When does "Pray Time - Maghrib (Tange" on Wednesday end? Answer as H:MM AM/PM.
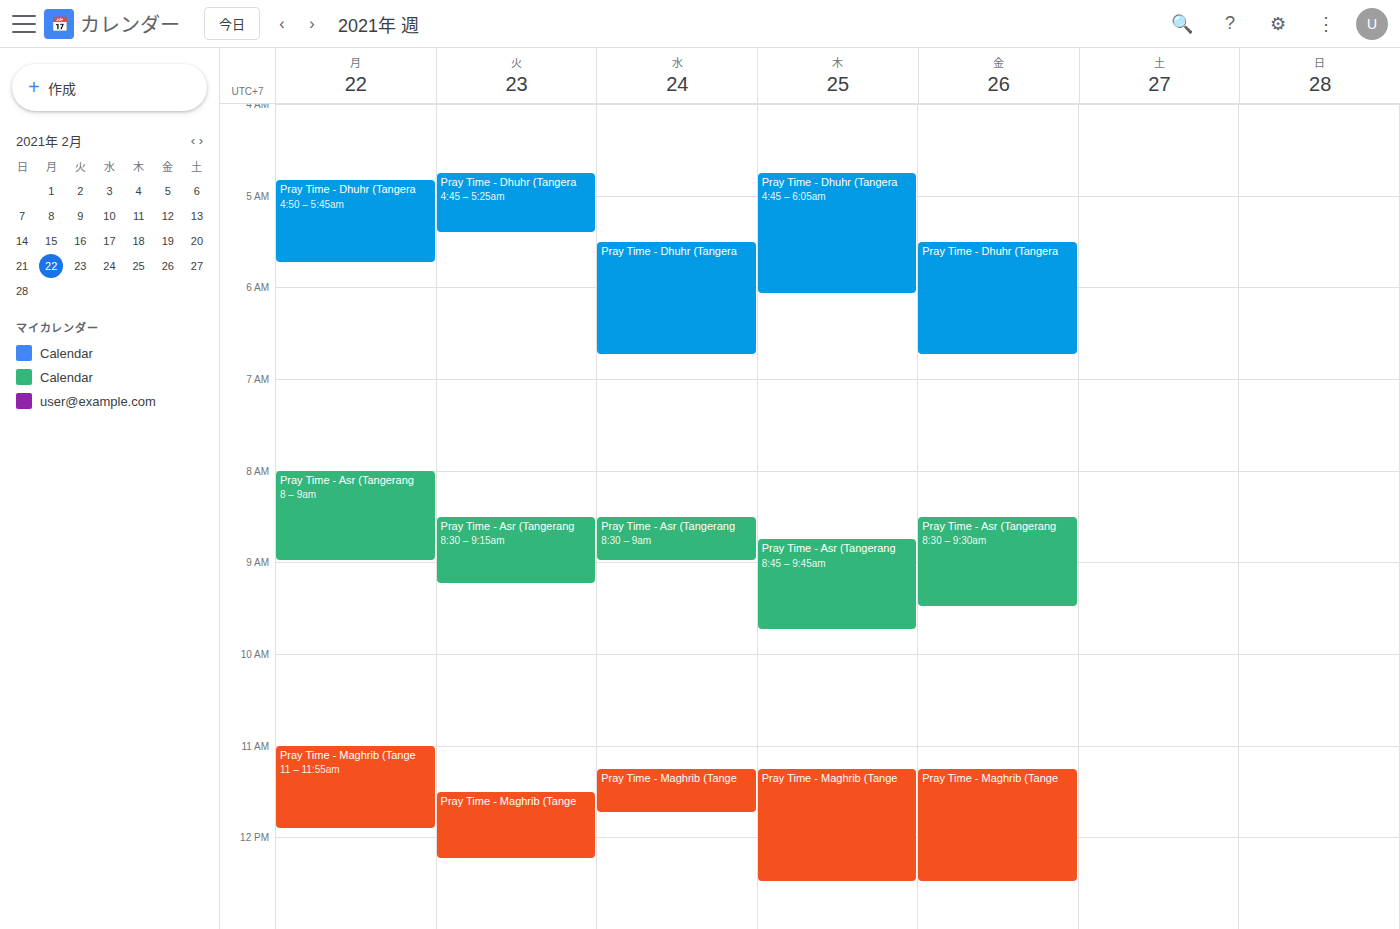
11:45 AM